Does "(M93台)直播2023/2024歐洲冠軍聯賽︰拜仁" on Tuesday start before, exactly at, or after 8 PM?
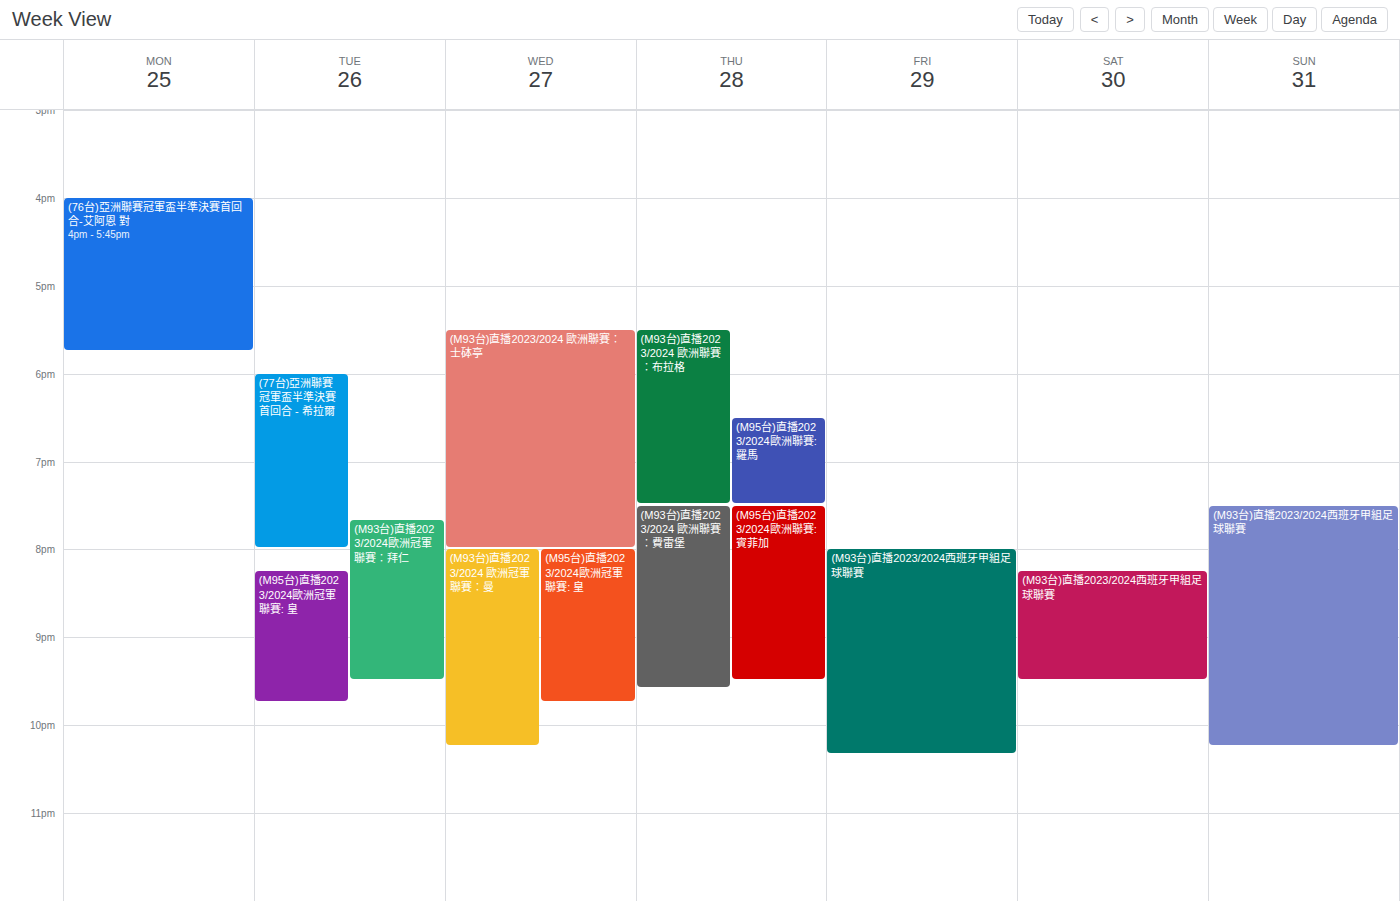
7:40 PM -- before 8 PM, 20 minutes above the 8 PM line.